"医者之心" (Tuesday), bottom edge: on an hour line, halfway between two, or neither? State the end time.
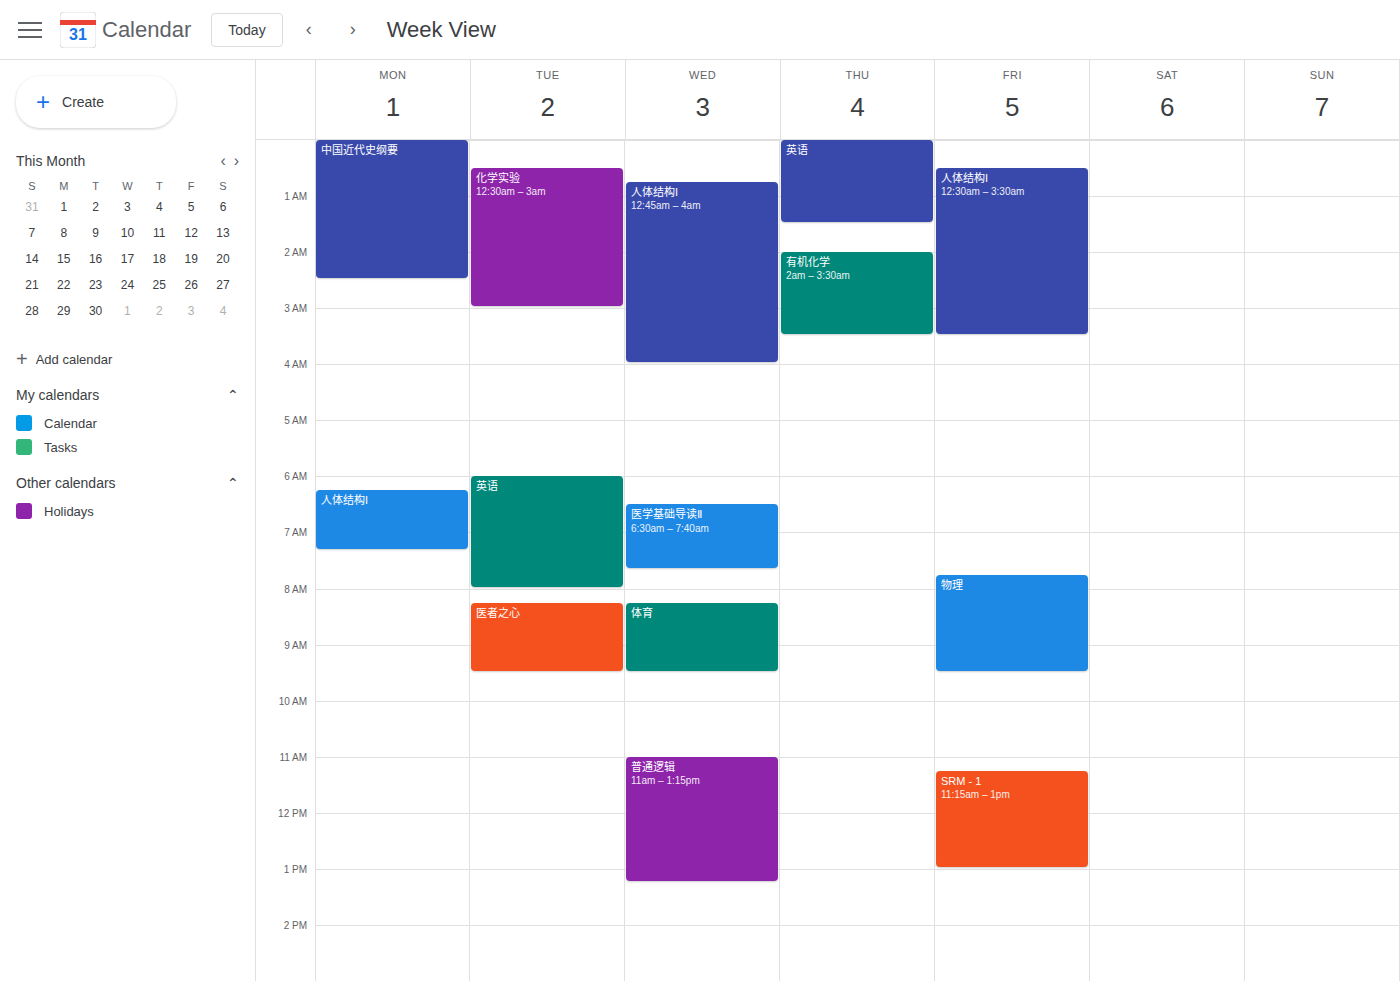
9:30 AM -- halfway between the 9 AM and 10 AM lines.